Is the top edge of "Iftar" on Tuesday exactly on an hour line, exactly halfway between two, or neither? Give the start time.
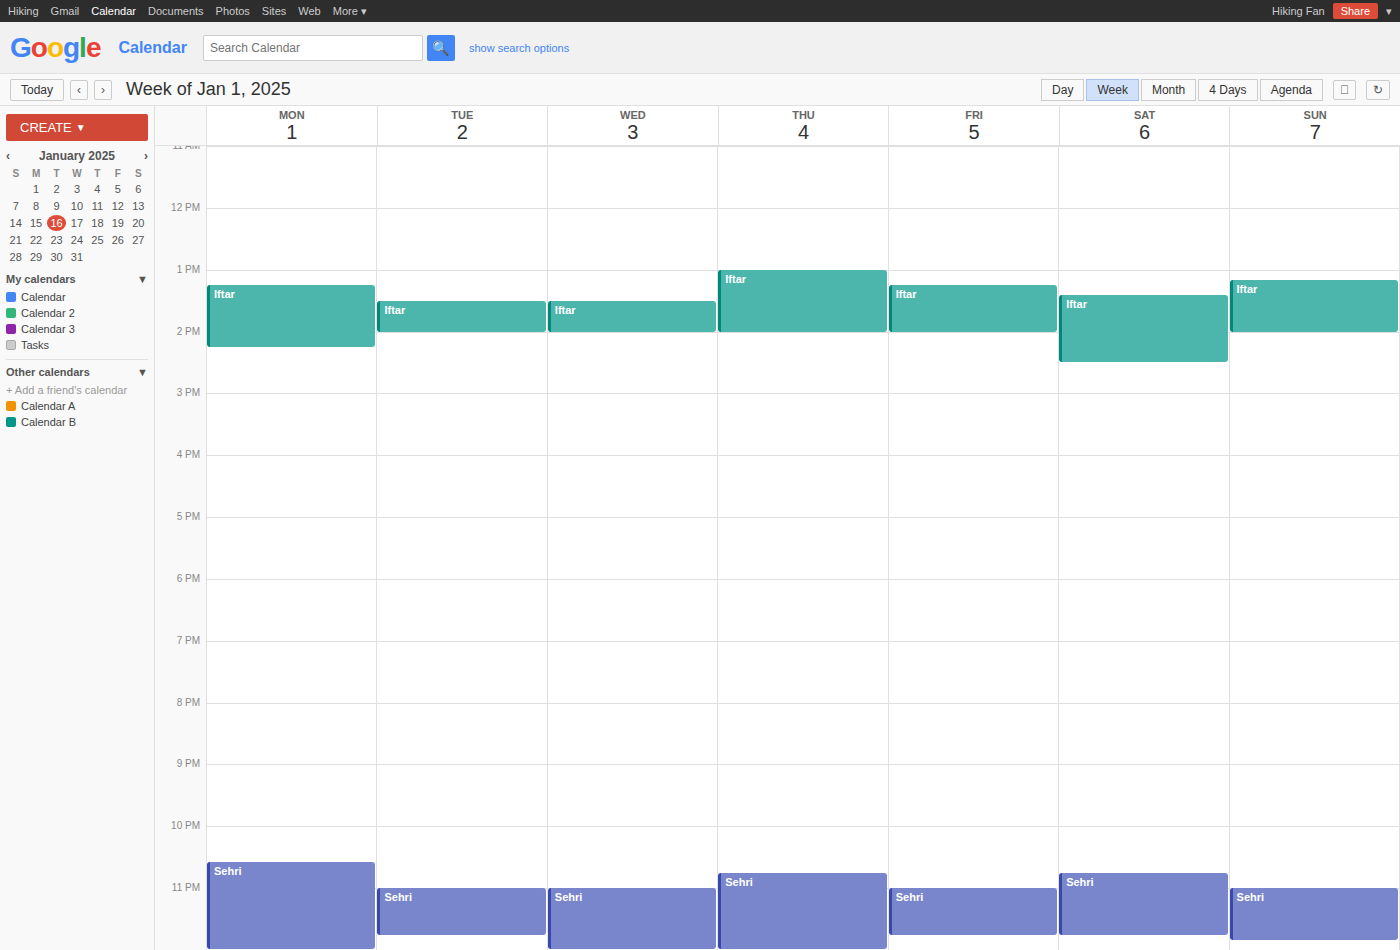
1:30 PM -- halfway between the 1 PM and 2 PM lines.